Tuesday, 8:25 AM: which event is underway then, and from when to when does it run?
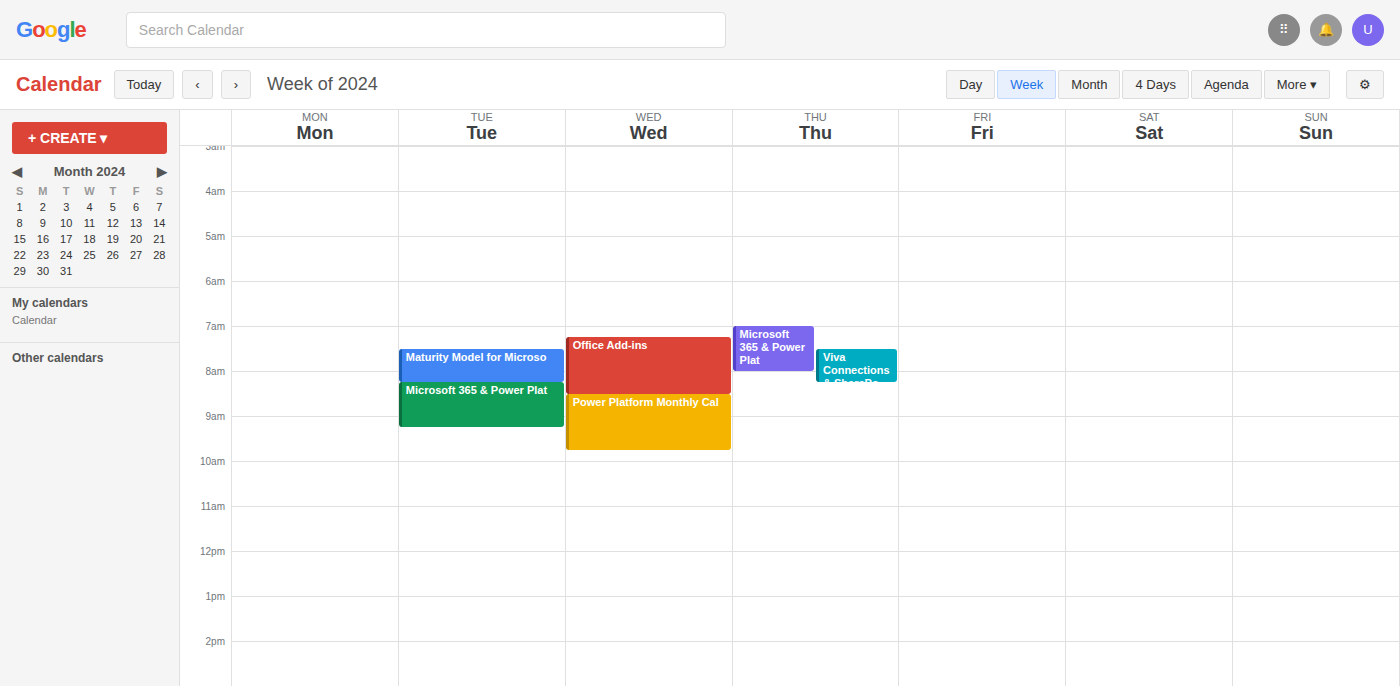
"Microsoft 365 & Power Plat", 8:15 AM to 9:15 AM